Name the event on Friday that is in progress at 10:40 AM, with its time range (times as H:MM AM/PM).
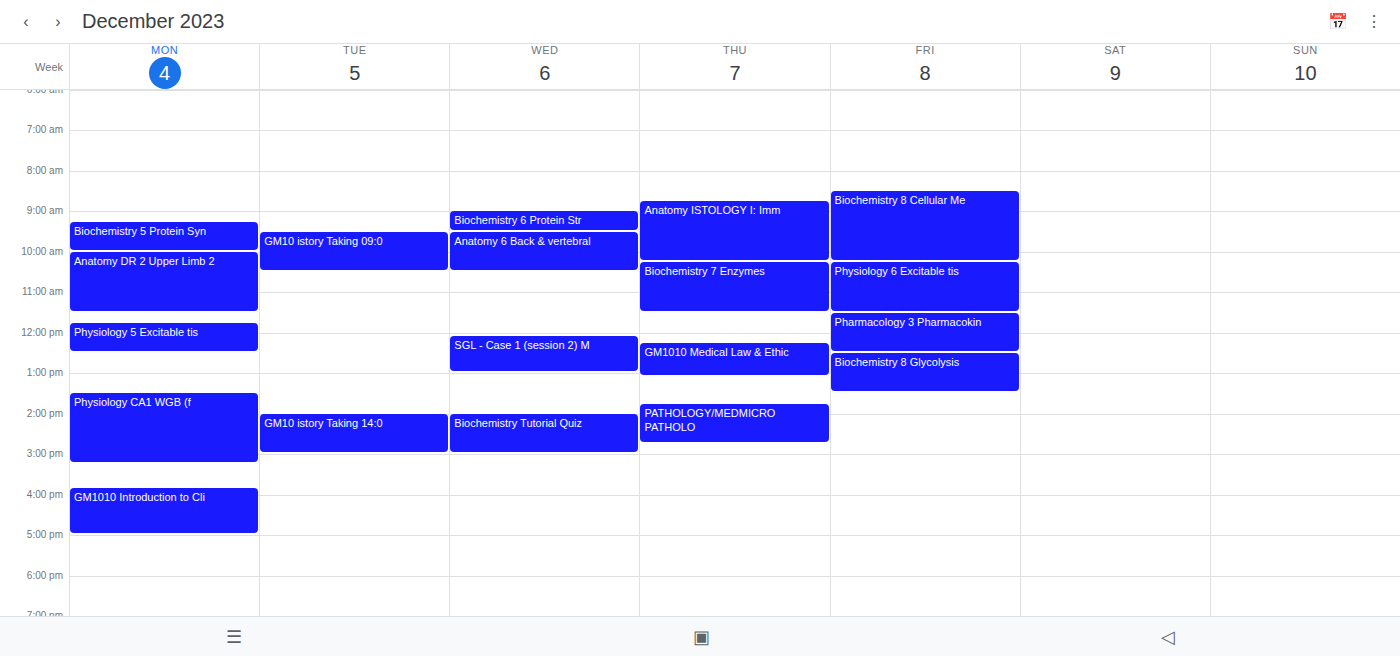
"Physiology 6 Excitable tis", 10:15 AM to 11:30 AM